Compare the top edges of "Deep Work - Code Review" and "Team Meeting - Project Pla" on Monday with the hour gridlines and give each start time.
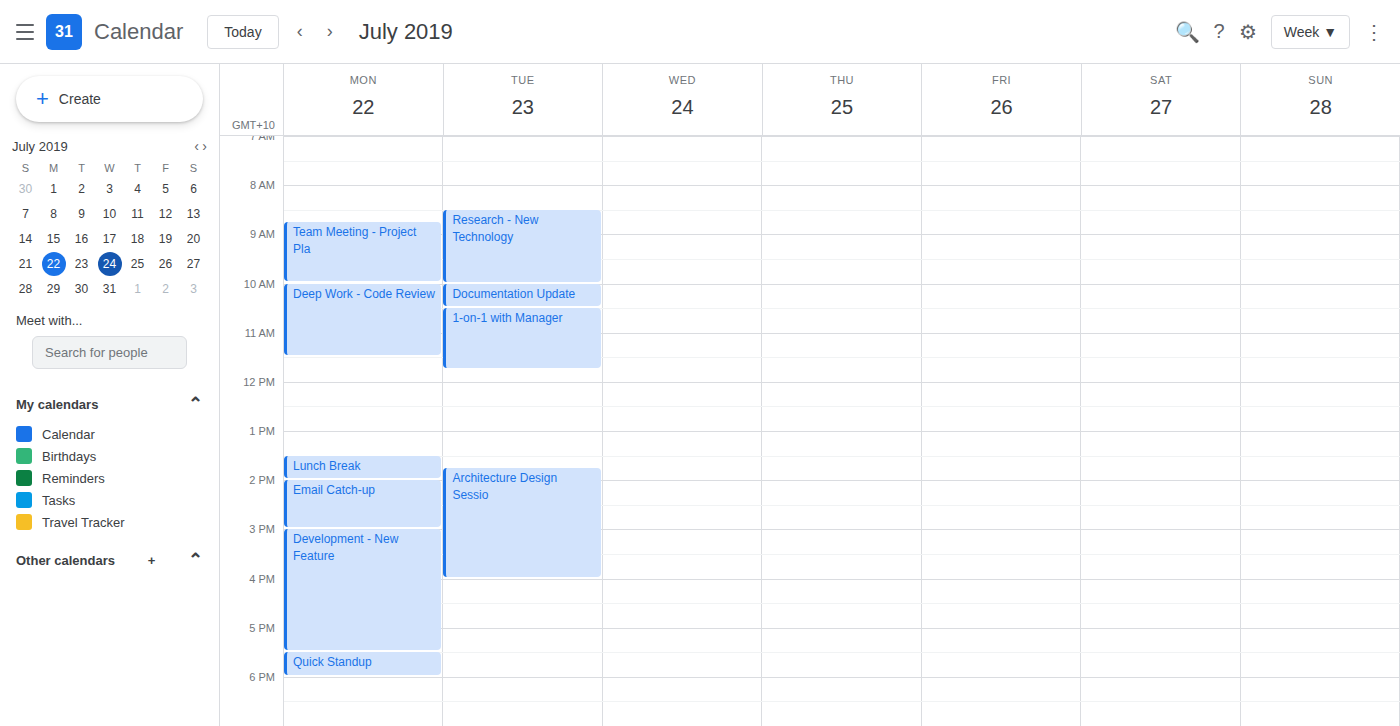
"Deep Work - Code Review": 10:00 AM, exactly on the 10 AM line. "Team Meeting - Project Pla": 8:45 AM, neither: three quarters of the way from the 8 AM line to the 9 AM line.